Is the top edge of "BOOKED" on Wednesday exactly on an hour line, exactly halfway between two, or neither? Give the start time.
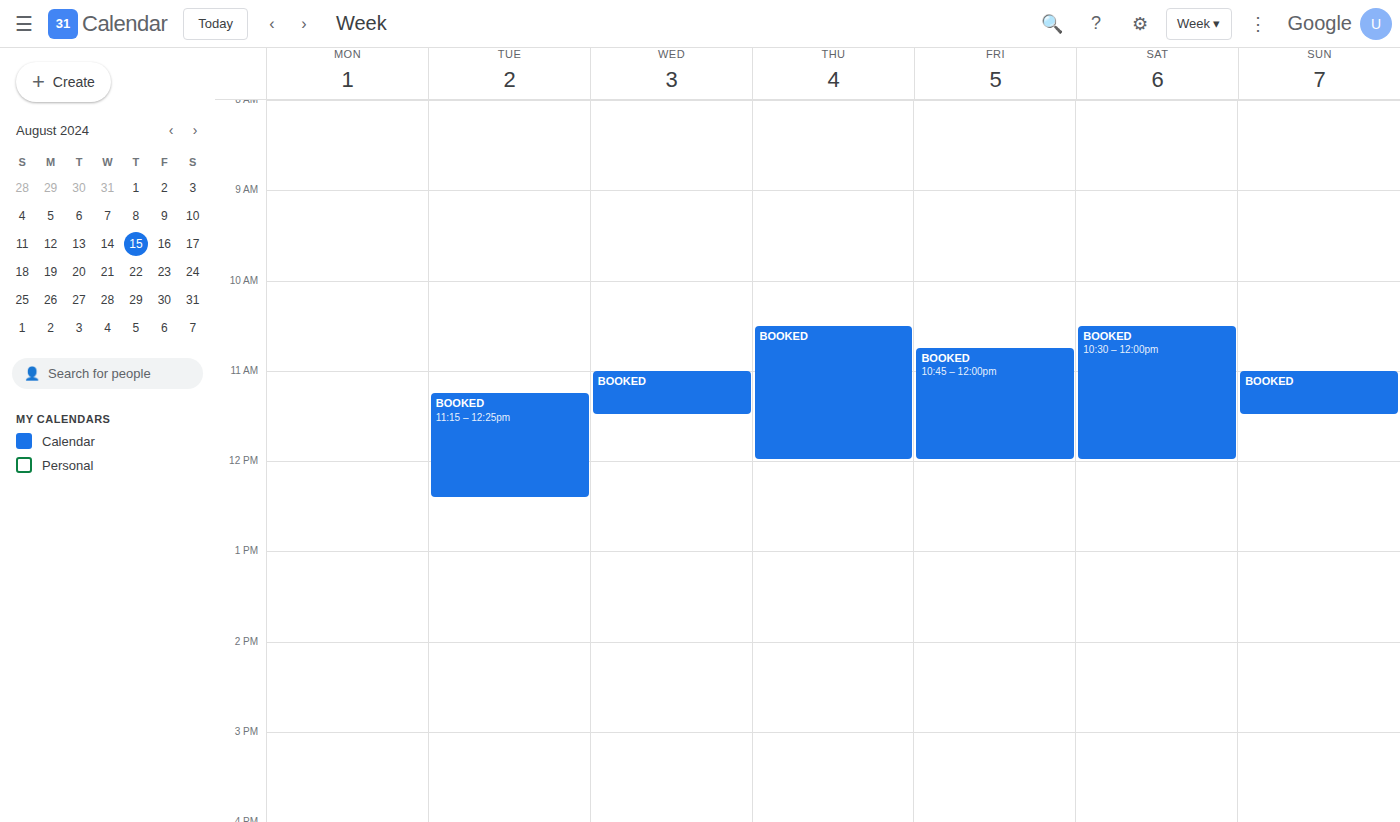
11:00 AM -- exactly on the 11 AM line.